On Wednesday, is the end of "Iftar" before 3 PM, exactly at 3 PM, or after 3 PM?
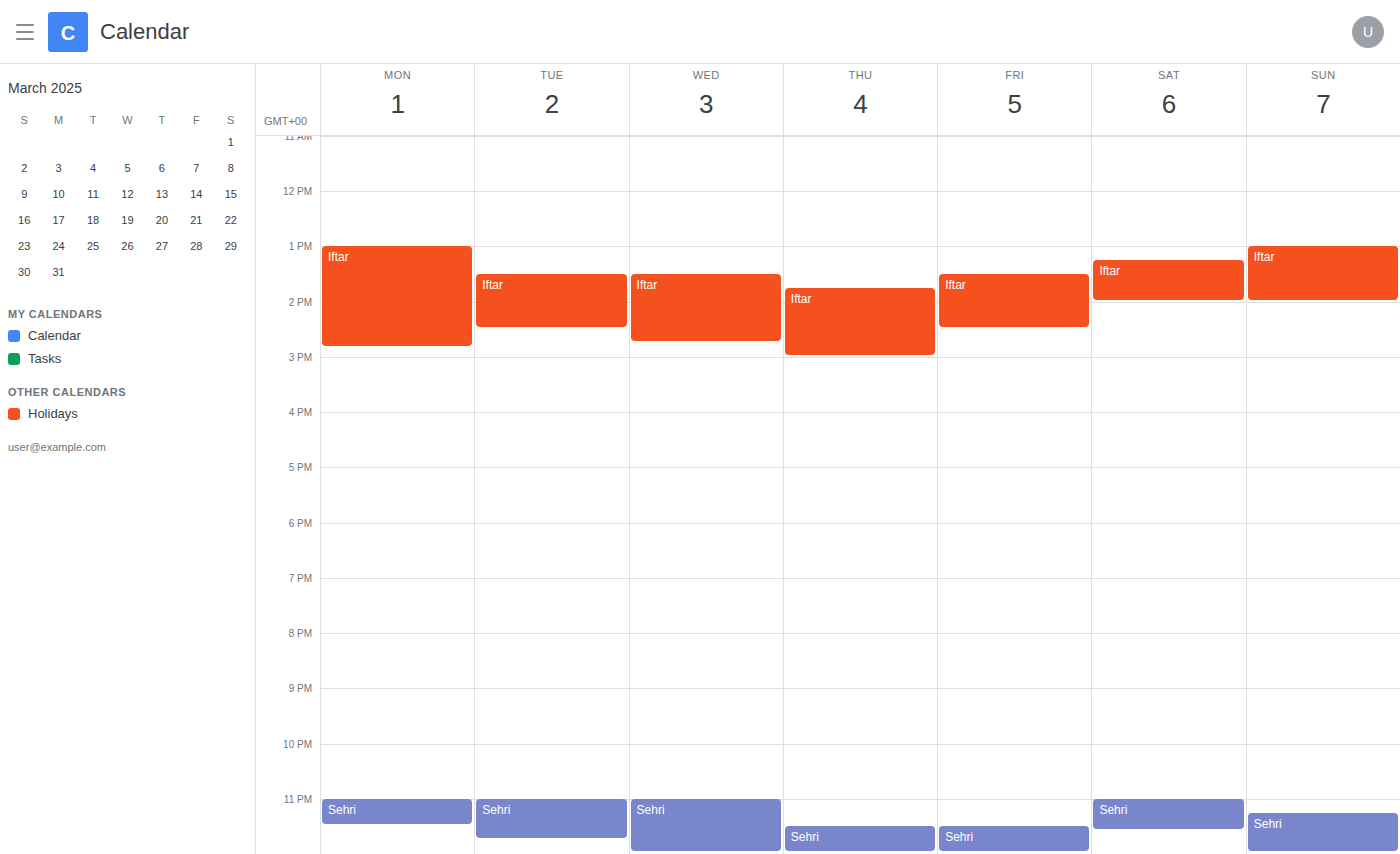
2:45 PM -- before 3 PM, 15 minutes above the 3 PM line.